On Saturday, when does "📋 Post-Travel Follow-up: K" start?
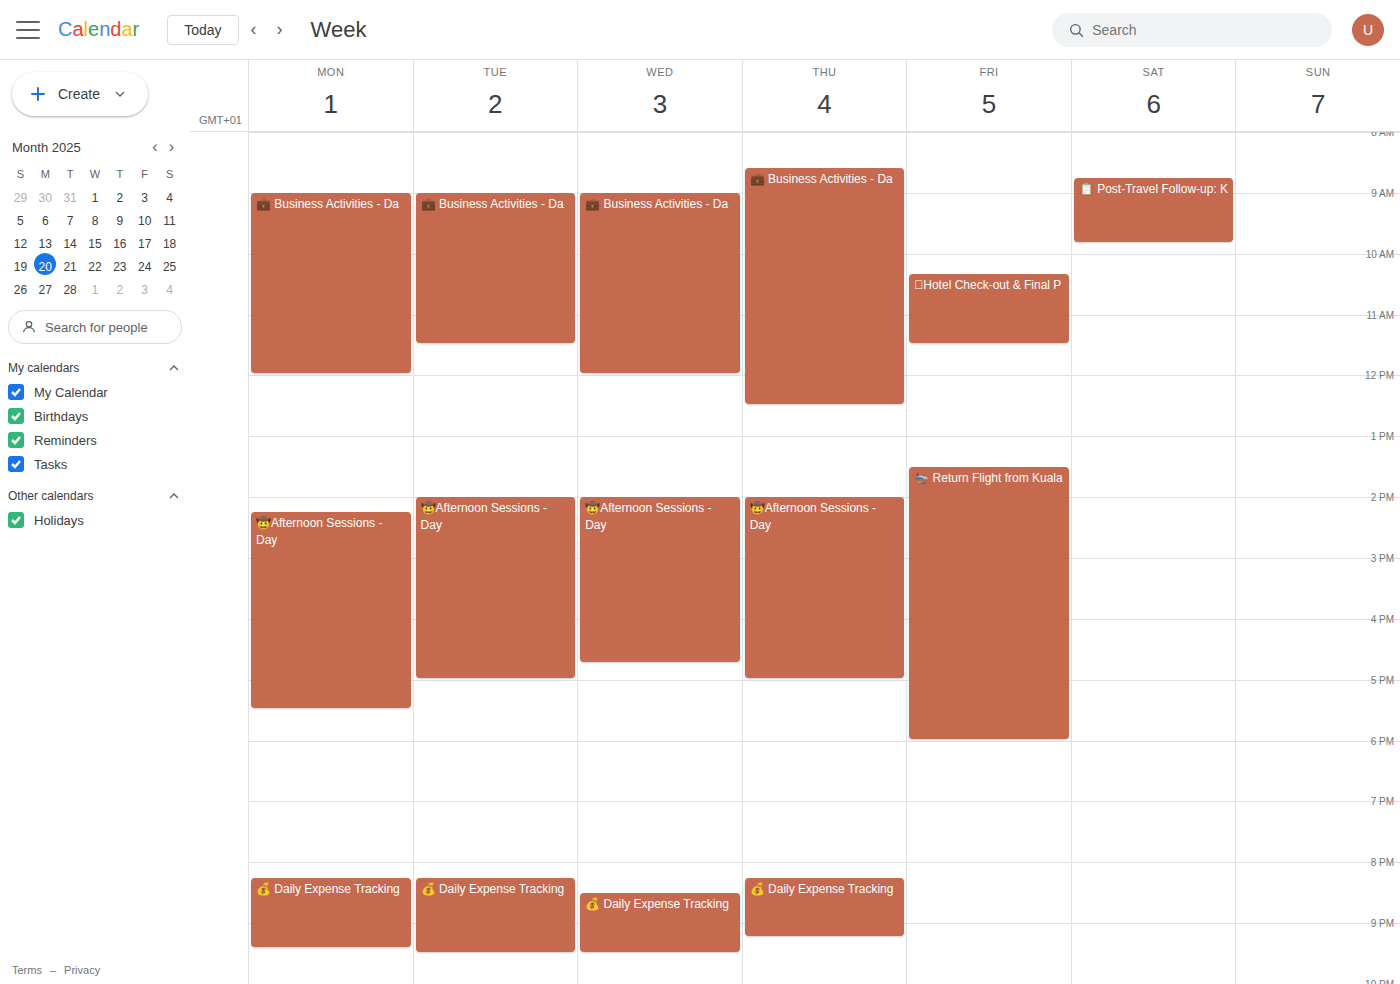
8:45 AM